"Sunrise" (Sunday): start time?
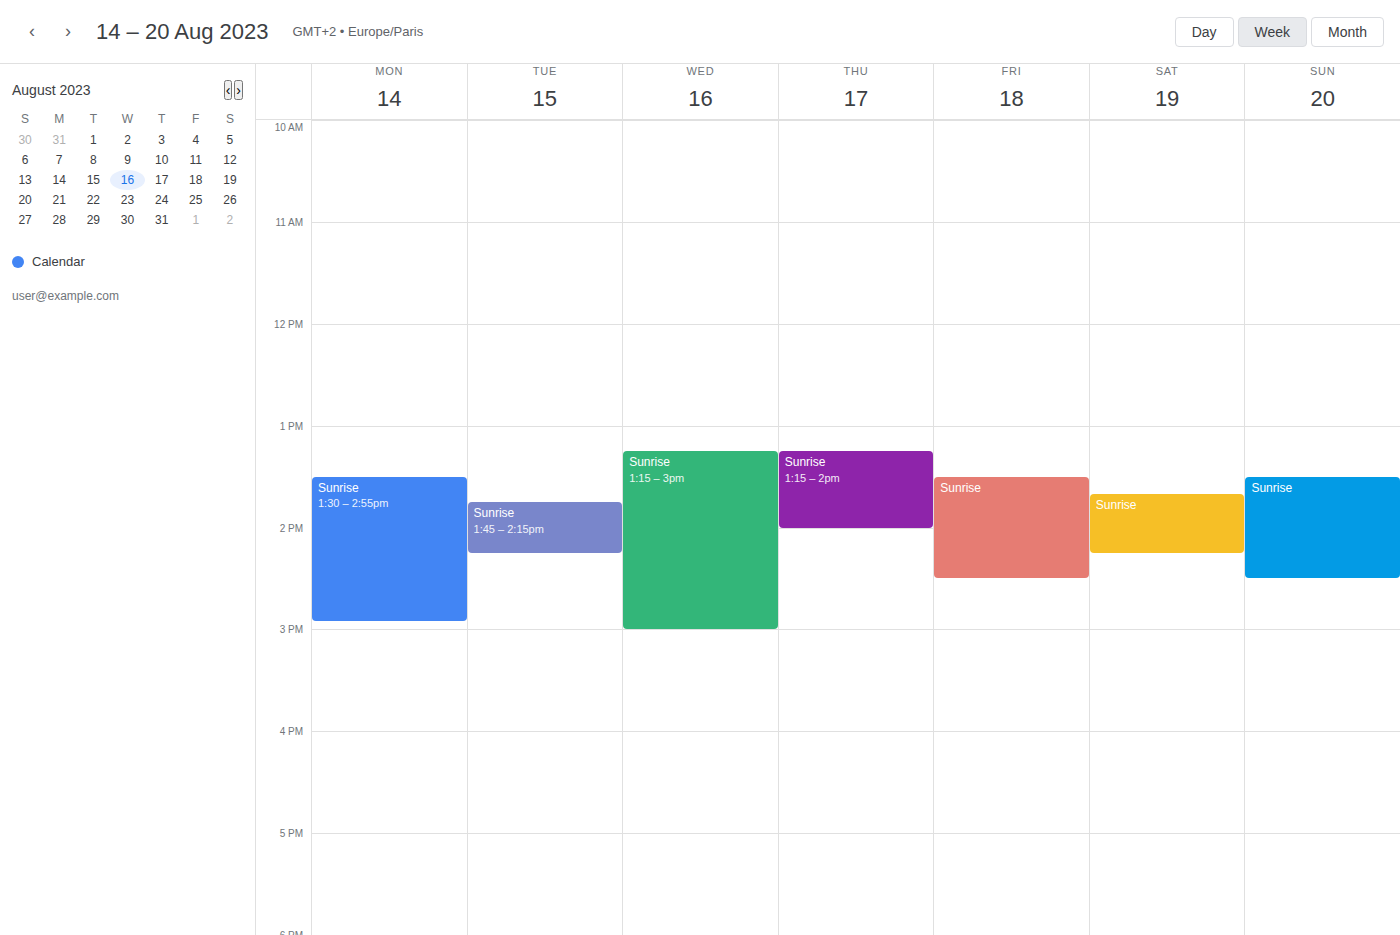
13:30